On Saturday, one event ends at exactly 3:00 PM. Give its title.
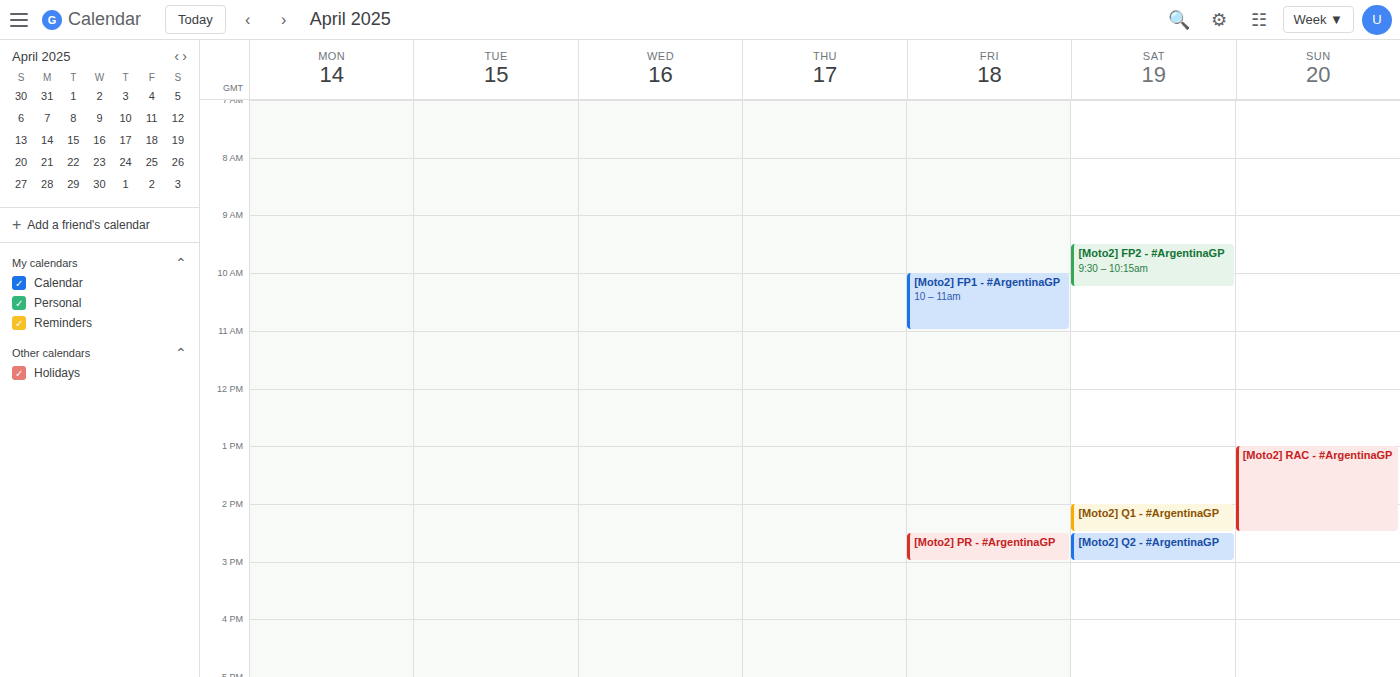
"[Moto2] Q2 - #ArgentinaGP"